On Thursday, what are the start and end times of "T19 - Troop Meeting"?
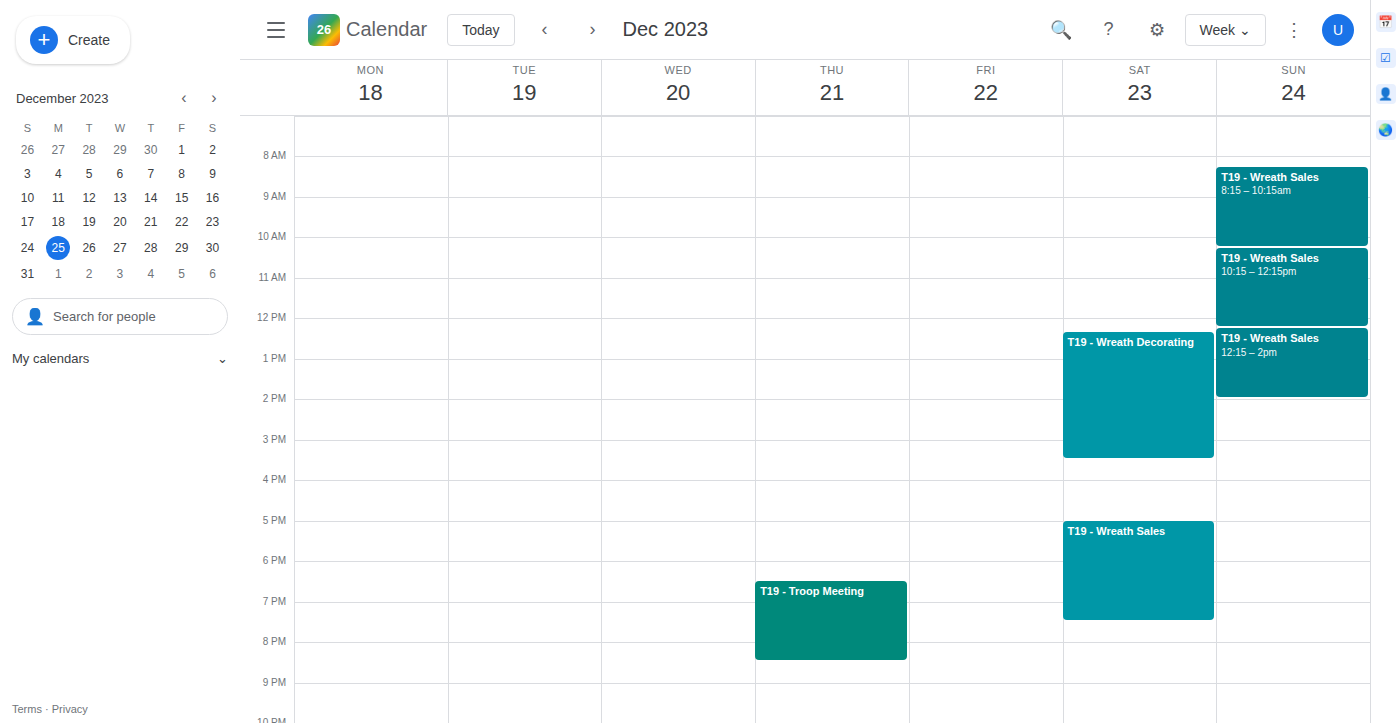
6:30 PM to 8:30 PM